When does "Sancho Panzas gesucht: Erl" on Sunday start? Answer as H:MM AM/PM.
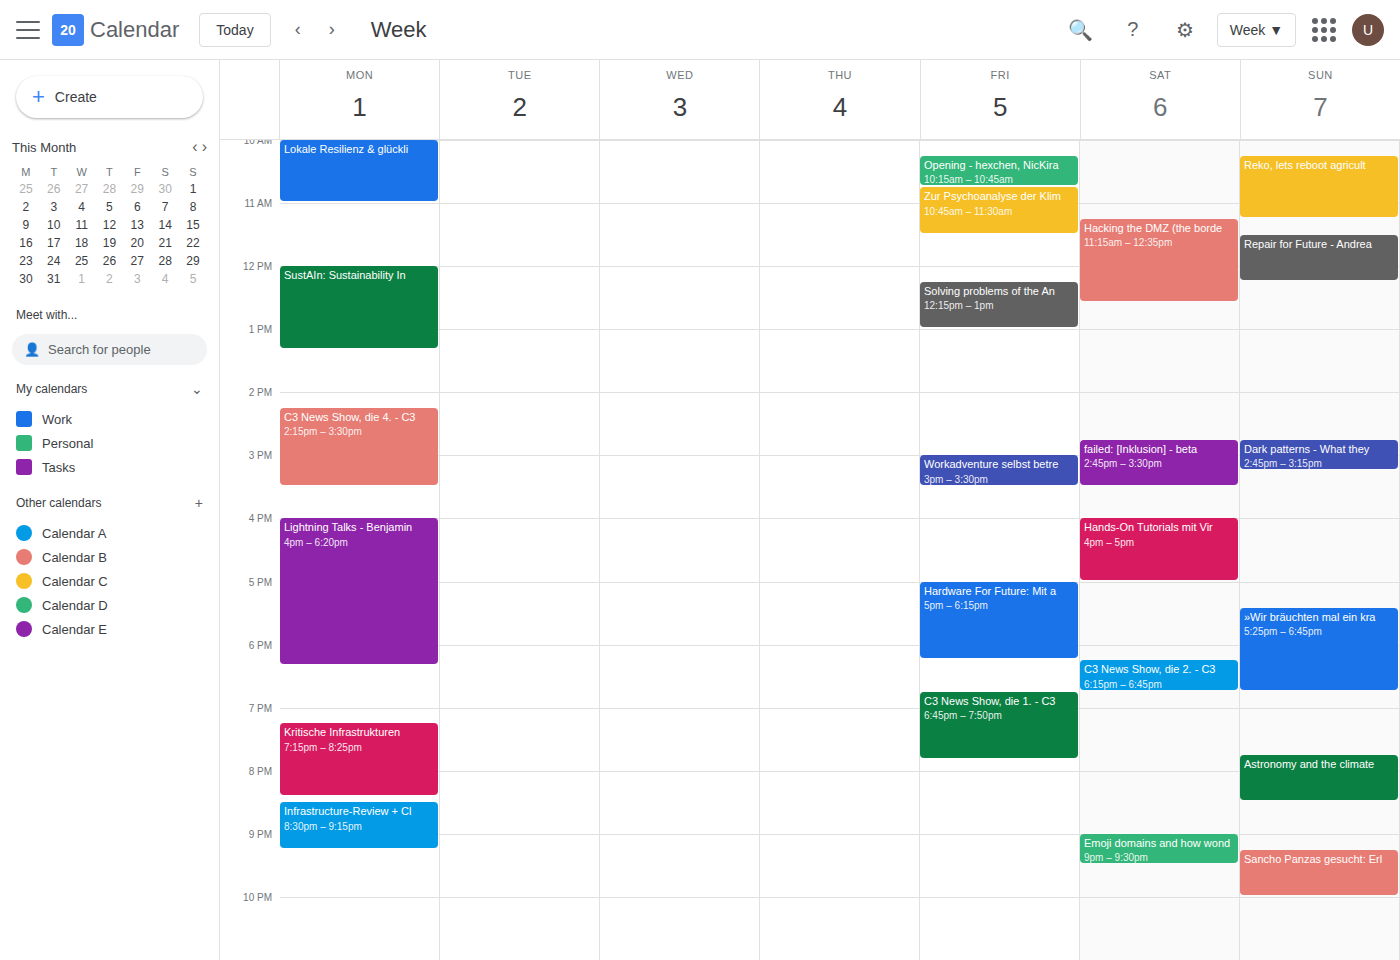
9:15 PM